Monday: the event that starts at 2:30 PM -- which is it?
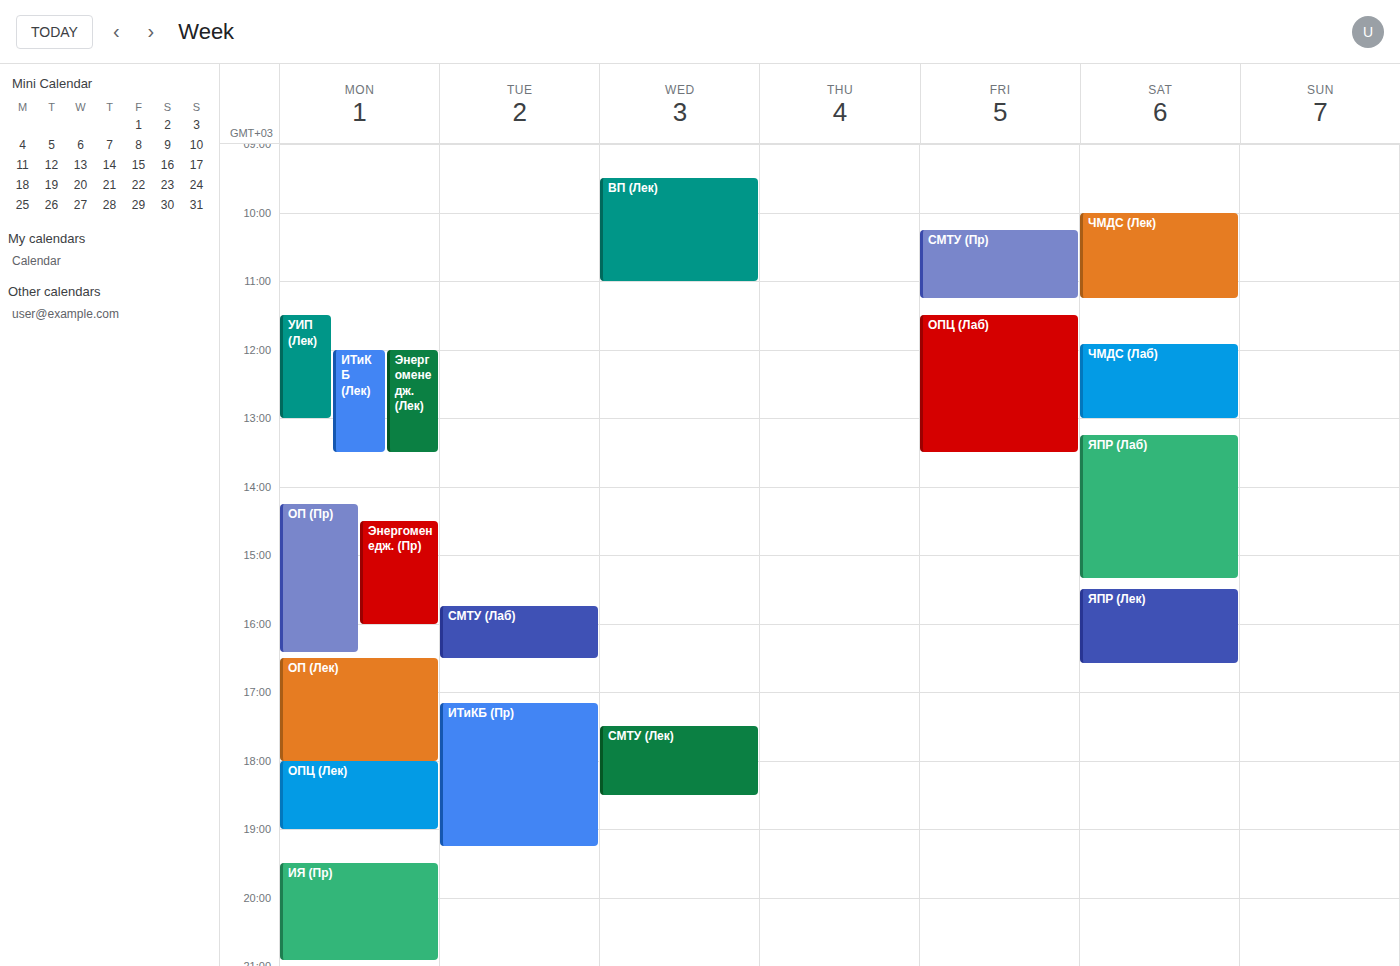
"Энергоменедж. (Пр)"